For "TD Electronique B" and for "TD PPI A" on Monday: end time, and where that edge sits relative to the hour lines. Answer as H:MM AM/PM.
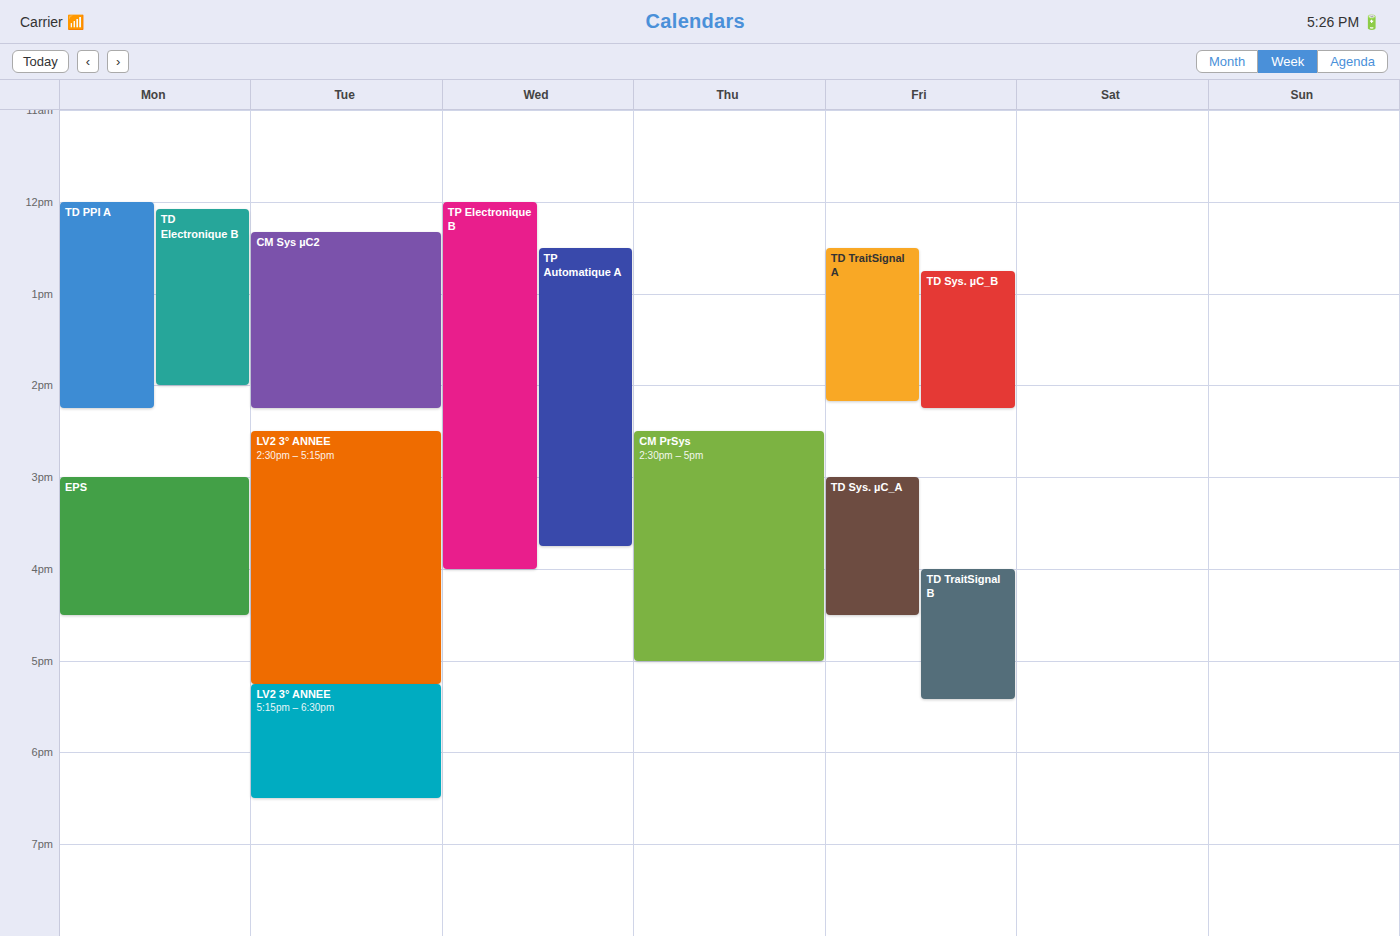
"TD Electronique B": 2:00 PM, exactly on the 2 PM line. "TD PPI A": 2:15 PM, neither: a quarter of the way from the 2 PM line to the 3 PM line.